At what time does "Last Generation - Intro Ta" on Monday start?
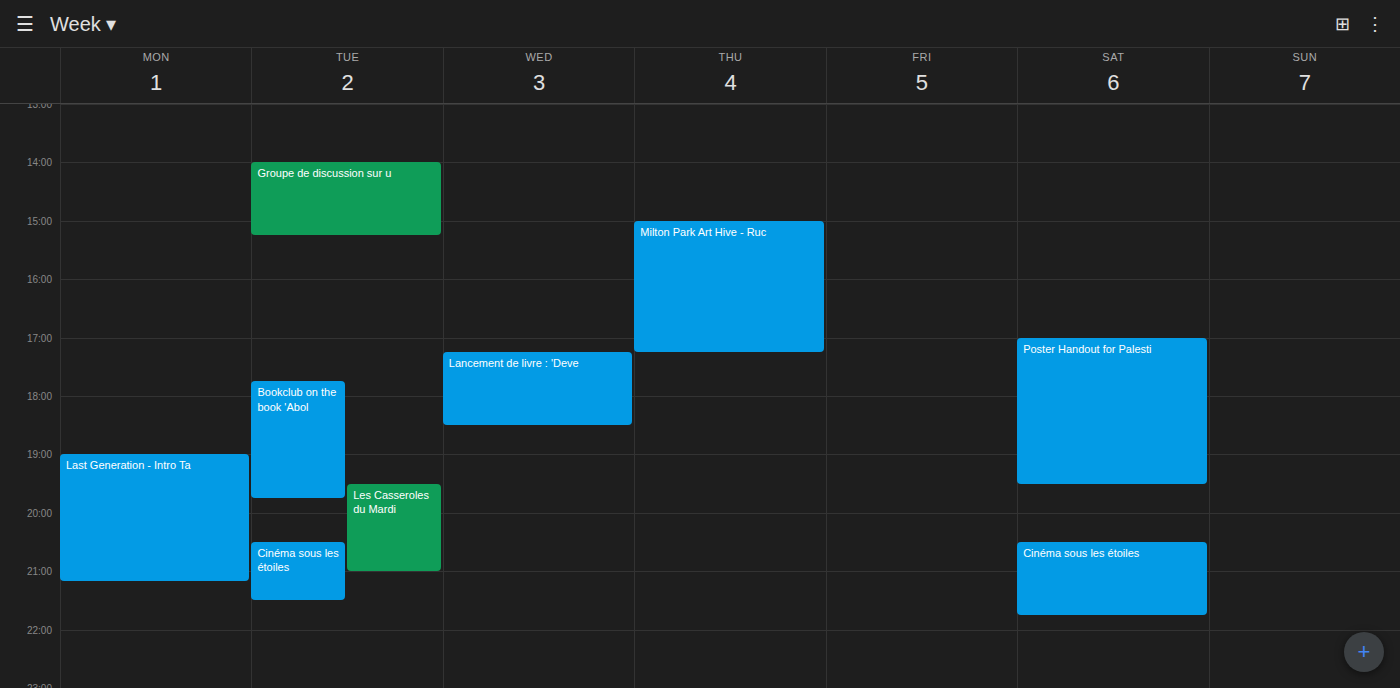
7:00 PM